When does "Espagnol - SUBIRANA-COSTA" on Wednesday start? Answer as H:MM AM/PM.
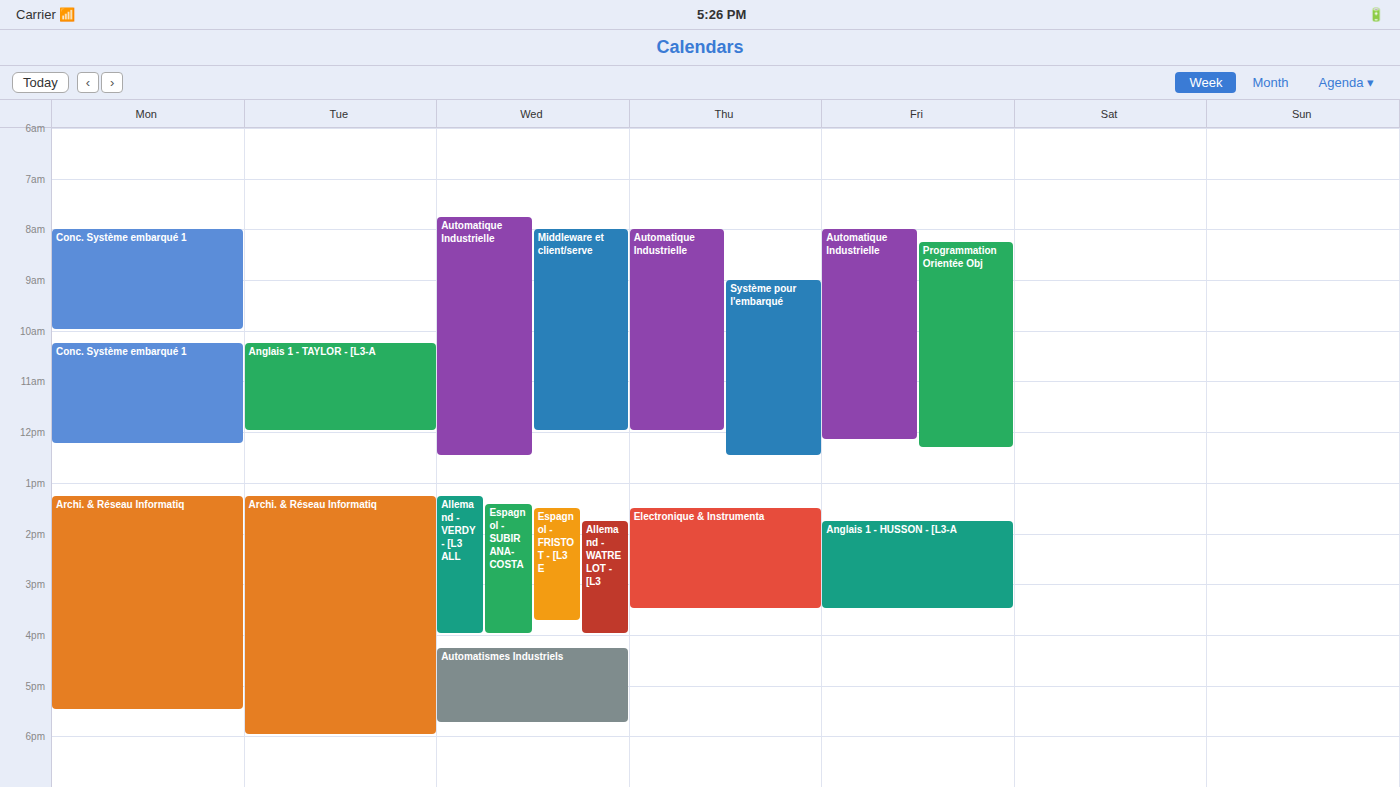
1:25 PM